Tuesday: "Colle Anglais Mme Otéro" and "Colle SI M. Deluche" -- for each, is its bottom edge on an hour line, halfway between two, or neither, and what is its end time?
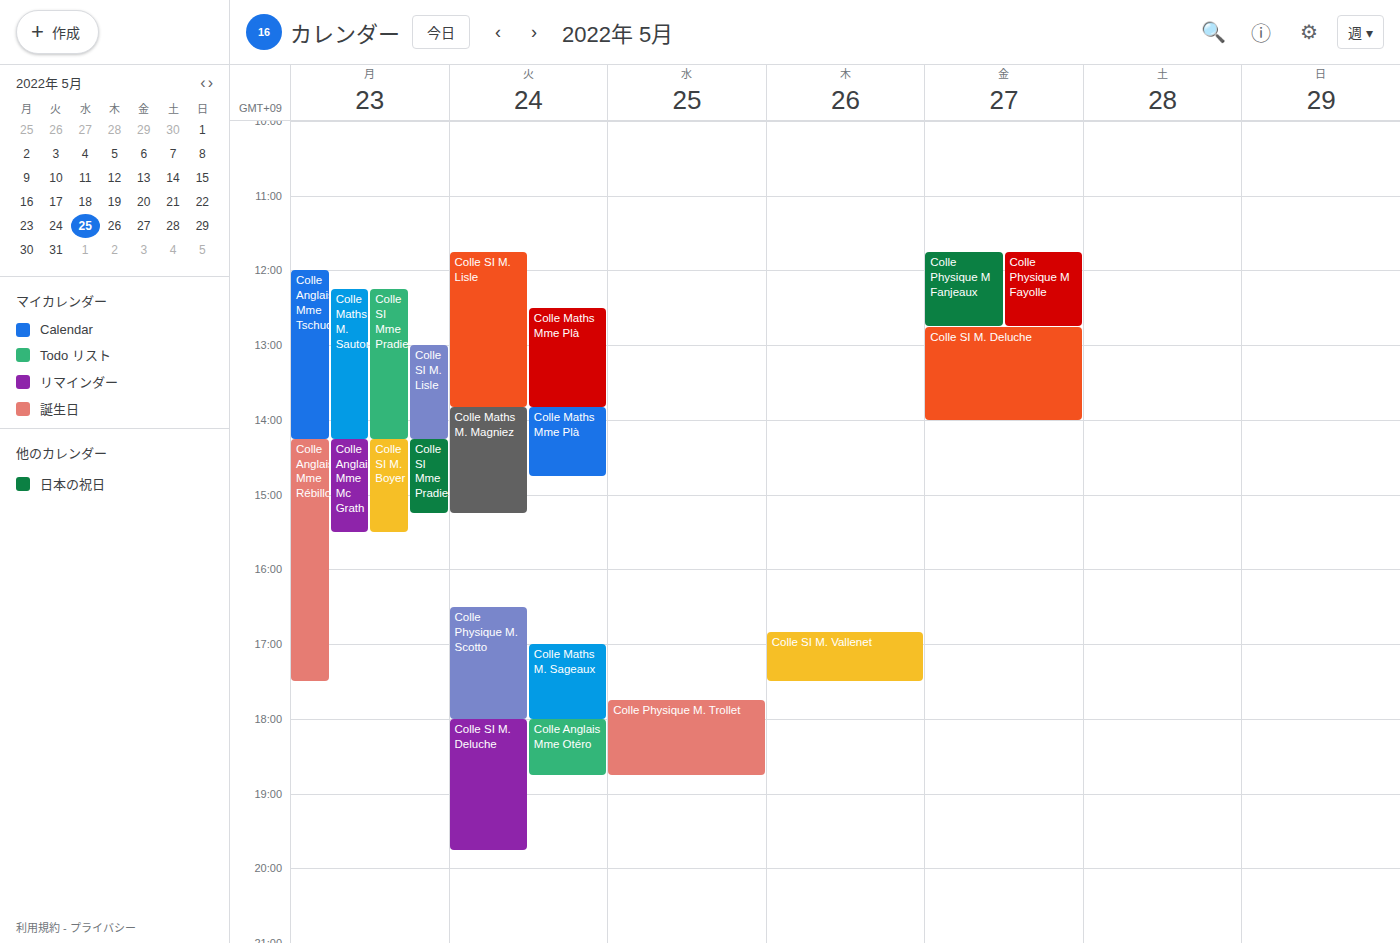
"Colle Anglais Mme Otéro": 6:45 PM, neither: three quarters of the way from the 6 PM line to the 7 PM line. "Colle SI M. Deluche": 7:45 PM, neither: three quarters of the way from the 7 PM line to the 8 PM line.